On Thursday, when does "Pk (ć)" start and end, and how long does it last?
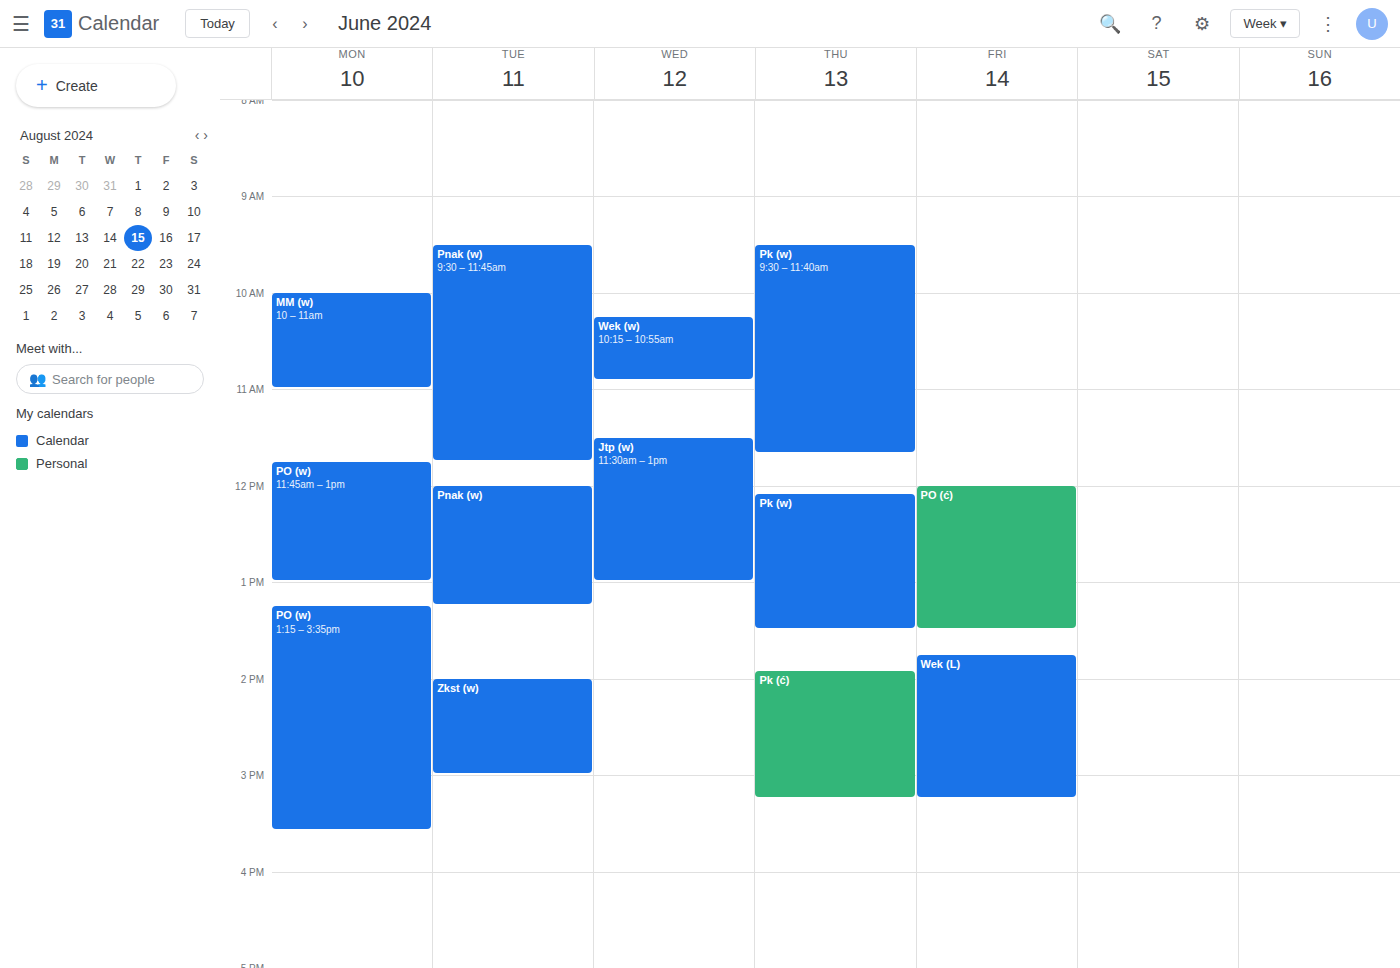
1:55 PM to 3:15 PM, 1 hour 20 minutes